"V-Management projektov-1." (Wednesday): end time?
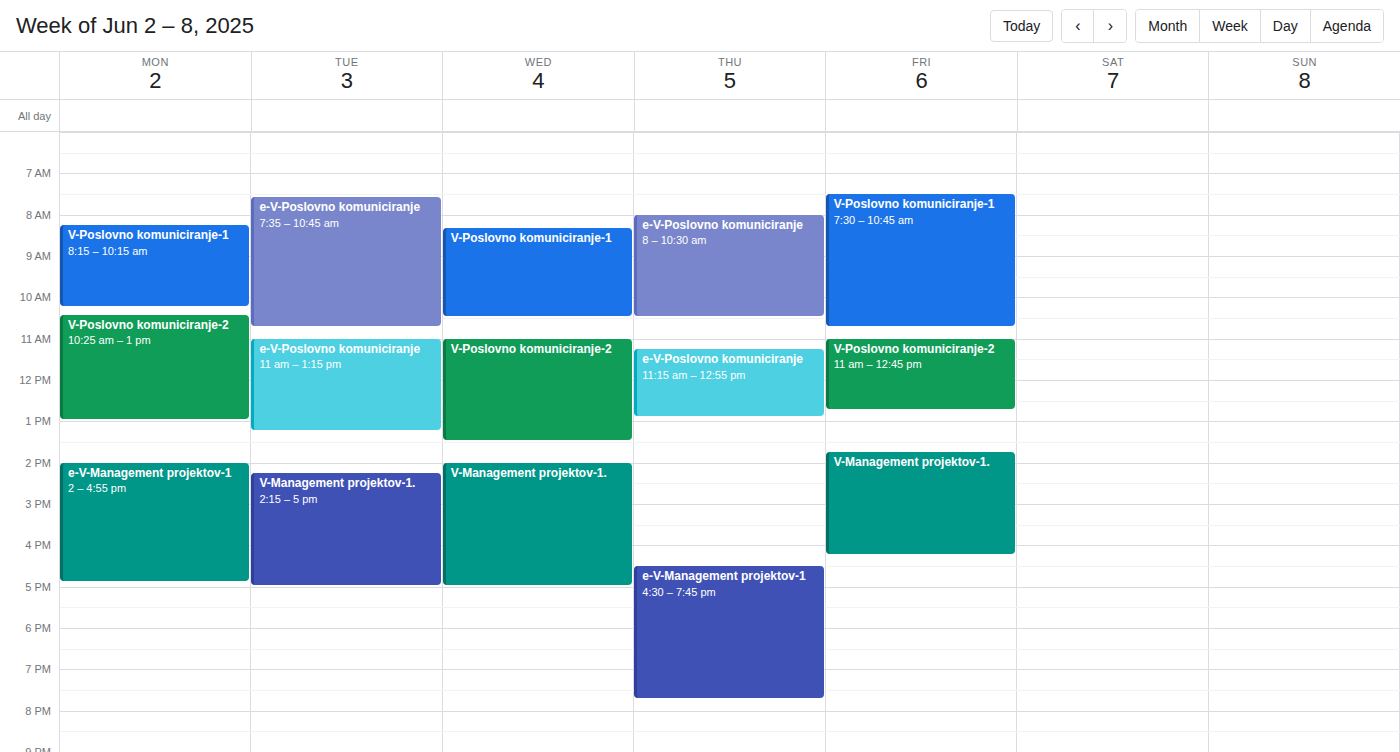
5:00 PM